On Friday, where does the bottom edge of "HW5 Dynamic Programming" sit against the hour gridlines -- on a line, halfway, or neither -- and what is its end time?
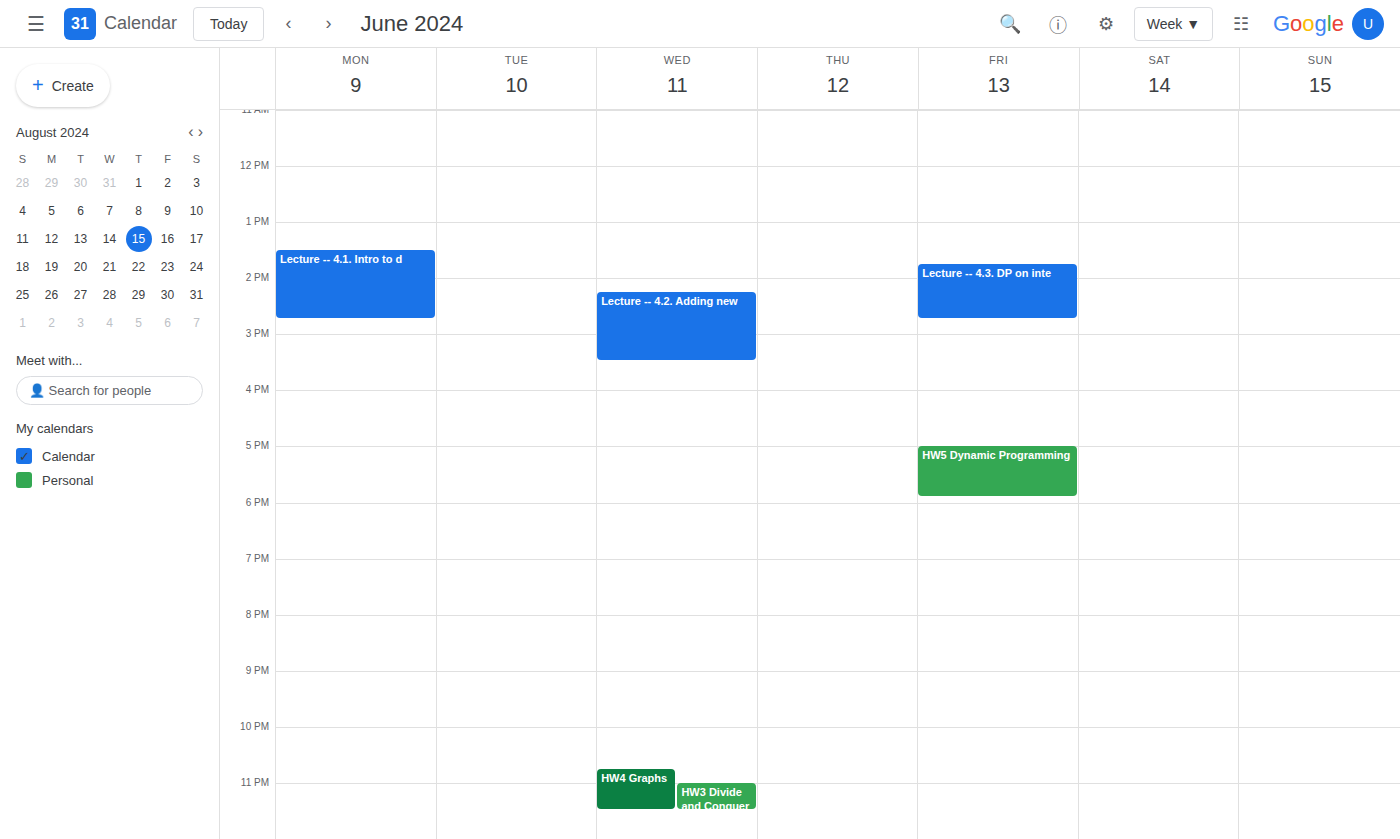
5:55 PM -- neither: 55 minutes below the 5 PM line and 5 minutes above the 6 PM line.